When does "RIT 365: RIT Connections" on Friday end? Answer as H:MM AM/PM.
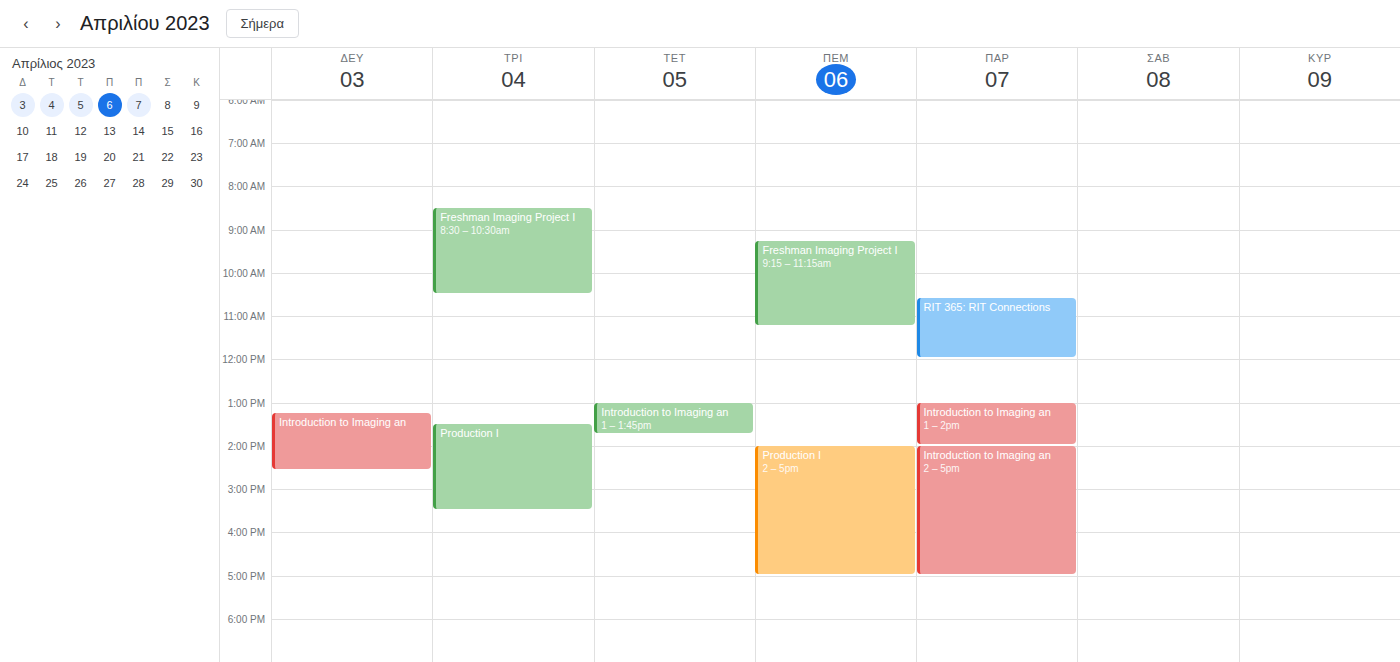
12:00 PM